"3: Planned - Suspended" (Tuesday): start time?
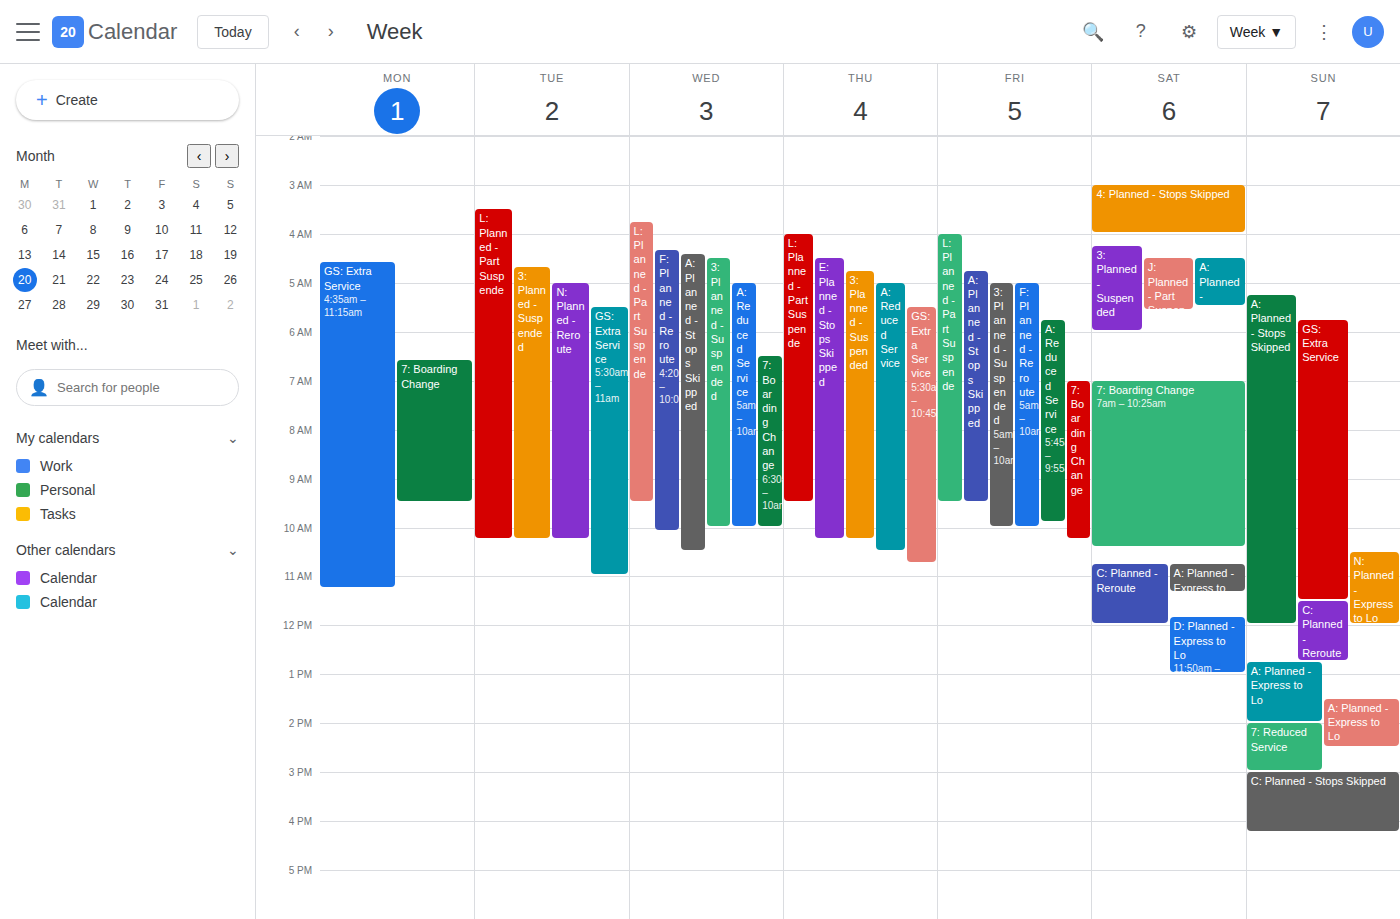
4:40 AM